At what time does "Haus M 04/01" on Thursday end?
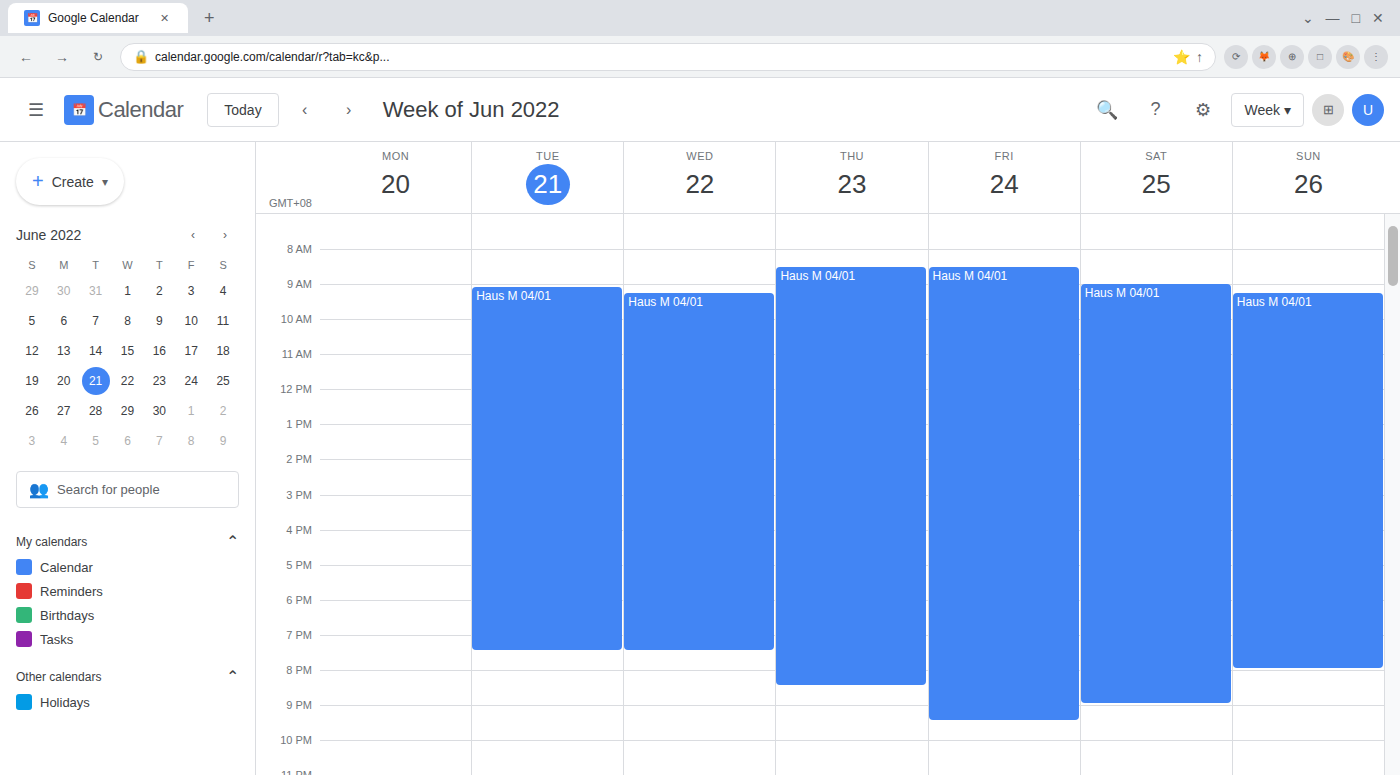
8:30 PM